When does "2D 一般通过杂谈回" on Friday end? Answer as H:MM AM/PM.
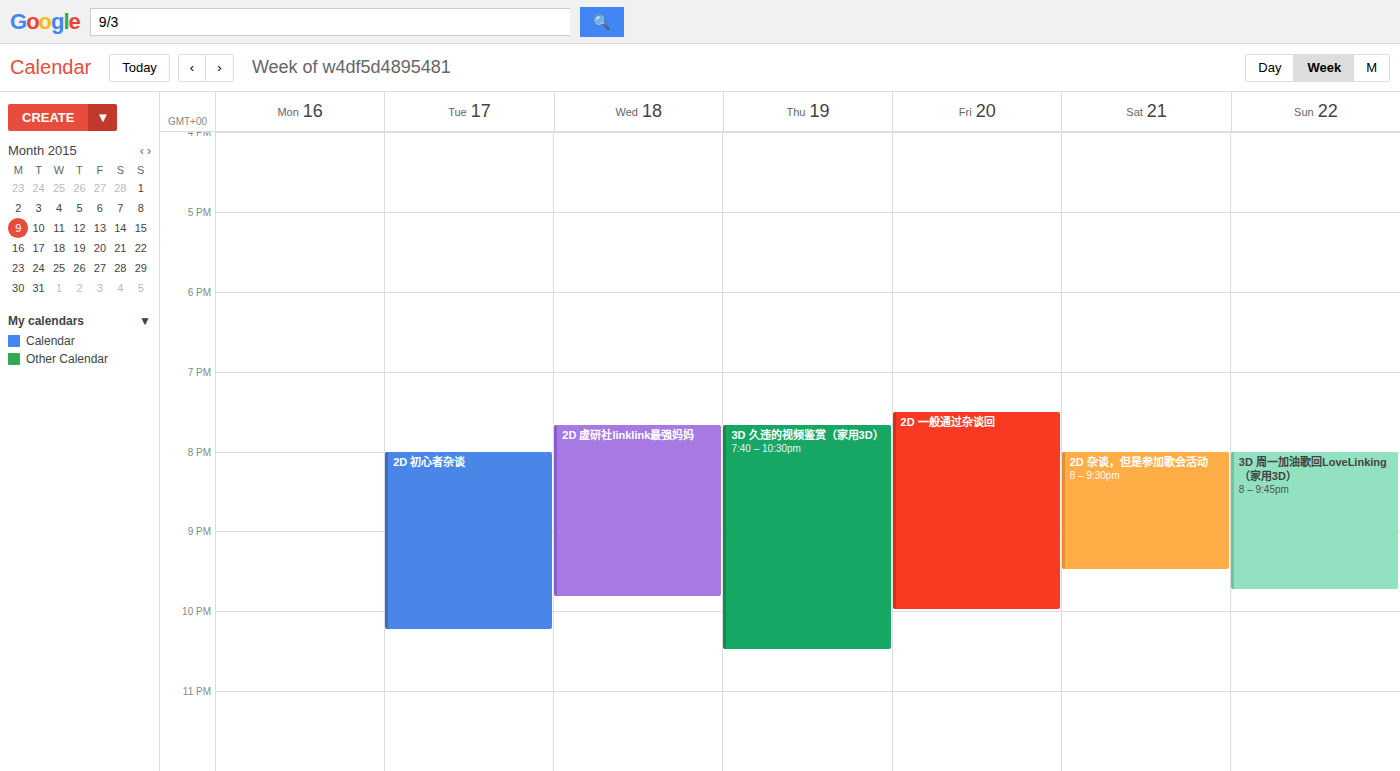
10:00 PM